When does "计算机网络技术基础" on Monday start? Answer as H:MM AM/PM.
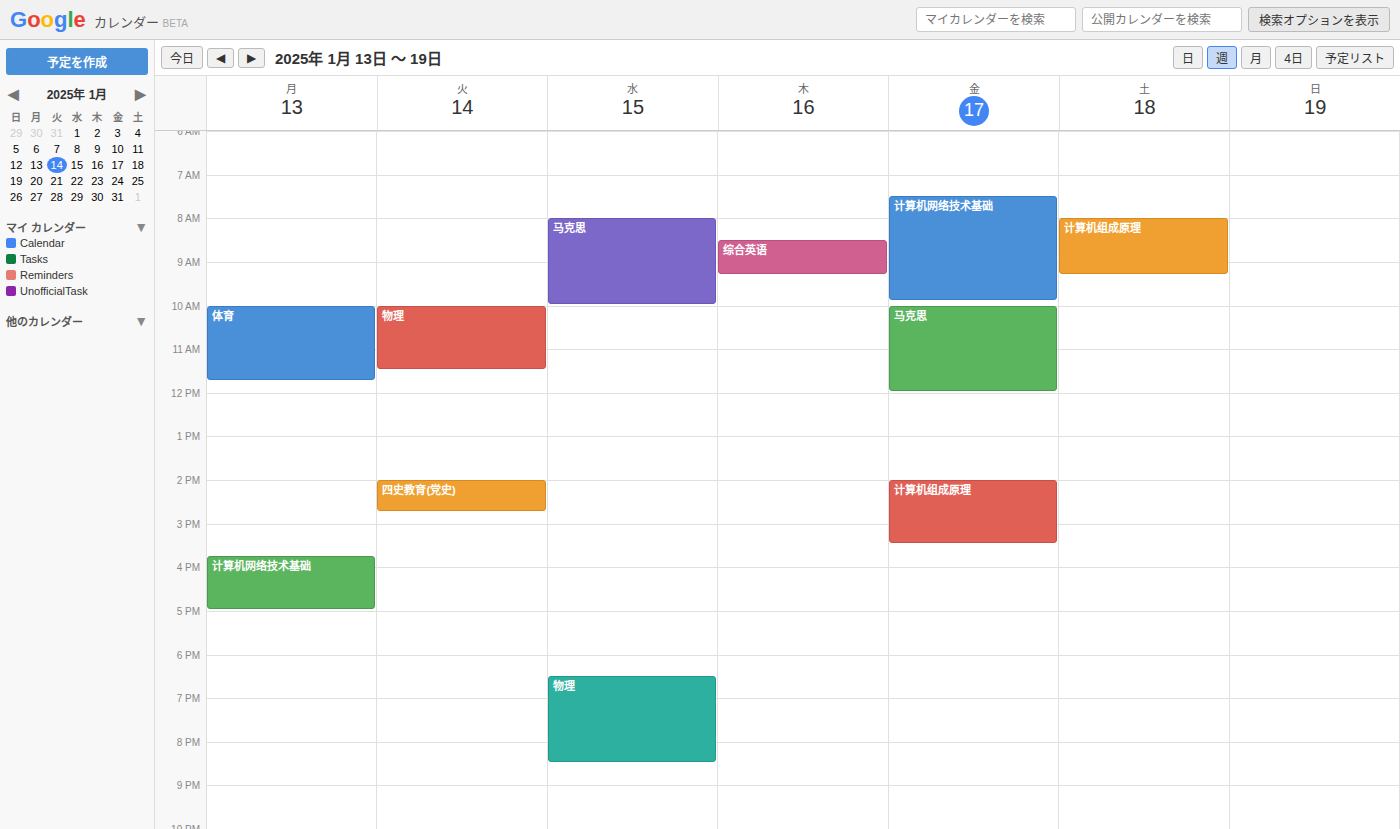
3:45 PM